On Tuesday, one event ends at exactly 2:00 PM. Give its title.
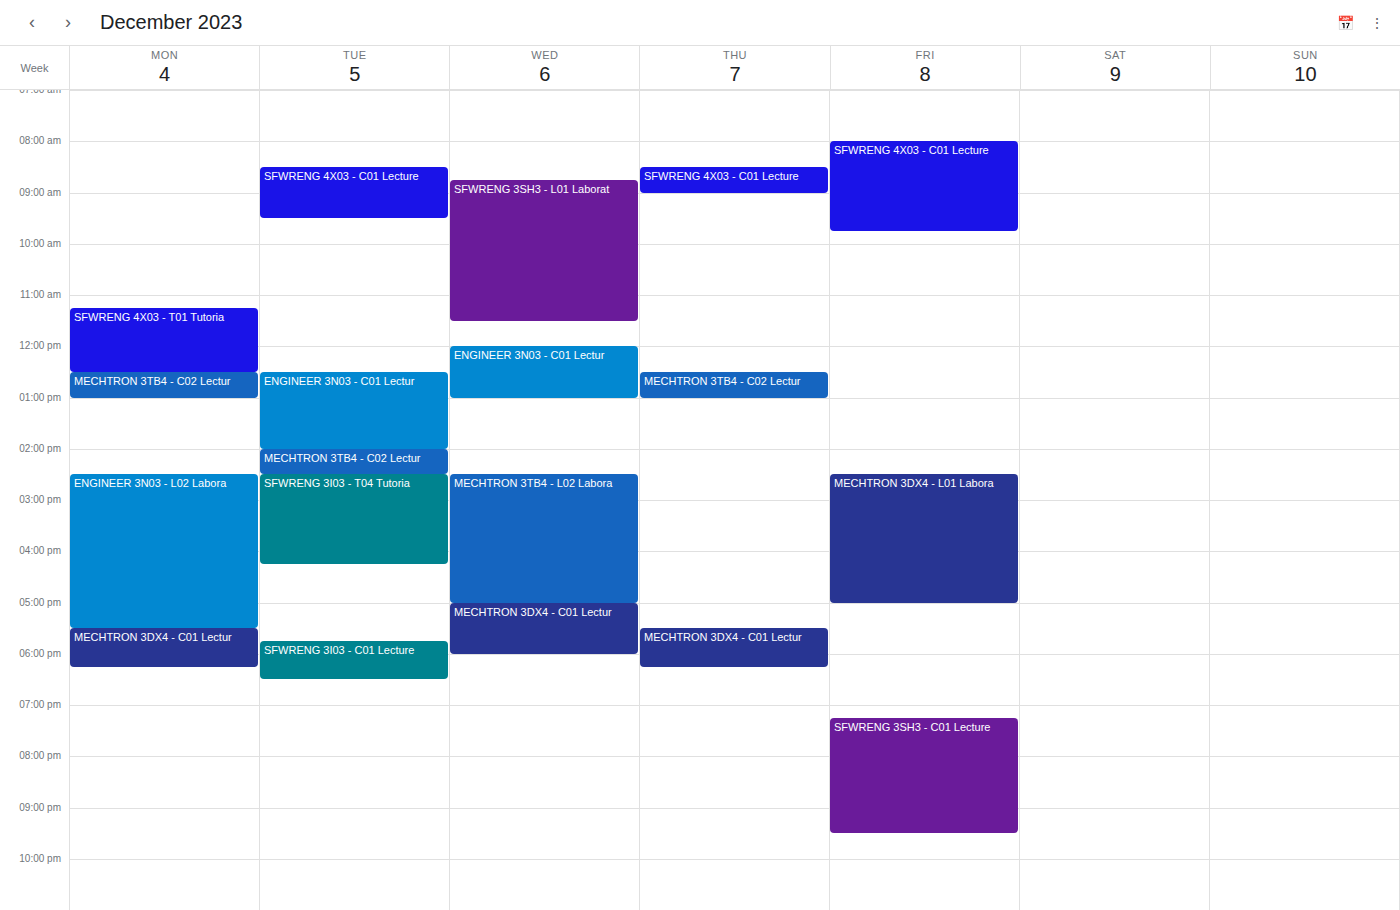
"ENGINEER 3N03 - C01 Lectur"